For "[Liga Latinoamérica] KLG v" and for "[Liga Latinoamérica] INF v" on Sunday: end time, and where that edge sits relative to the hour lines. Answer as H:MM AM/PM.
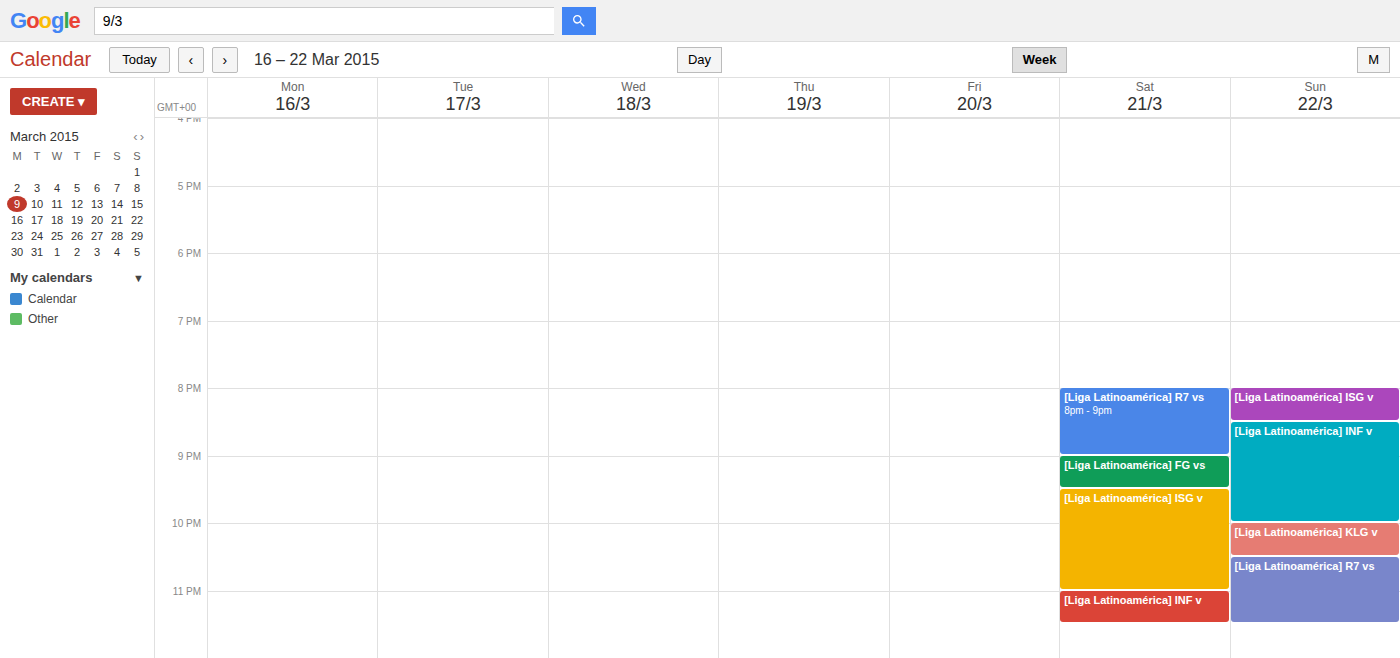
"[Liga Latinoamérica] KLG v": 10:30 PM, halfway between the 10 PM and 11 PM lines. "[Liga Latinoamérica] INF v": 10:00 PM, exactly on the 10 PM line.